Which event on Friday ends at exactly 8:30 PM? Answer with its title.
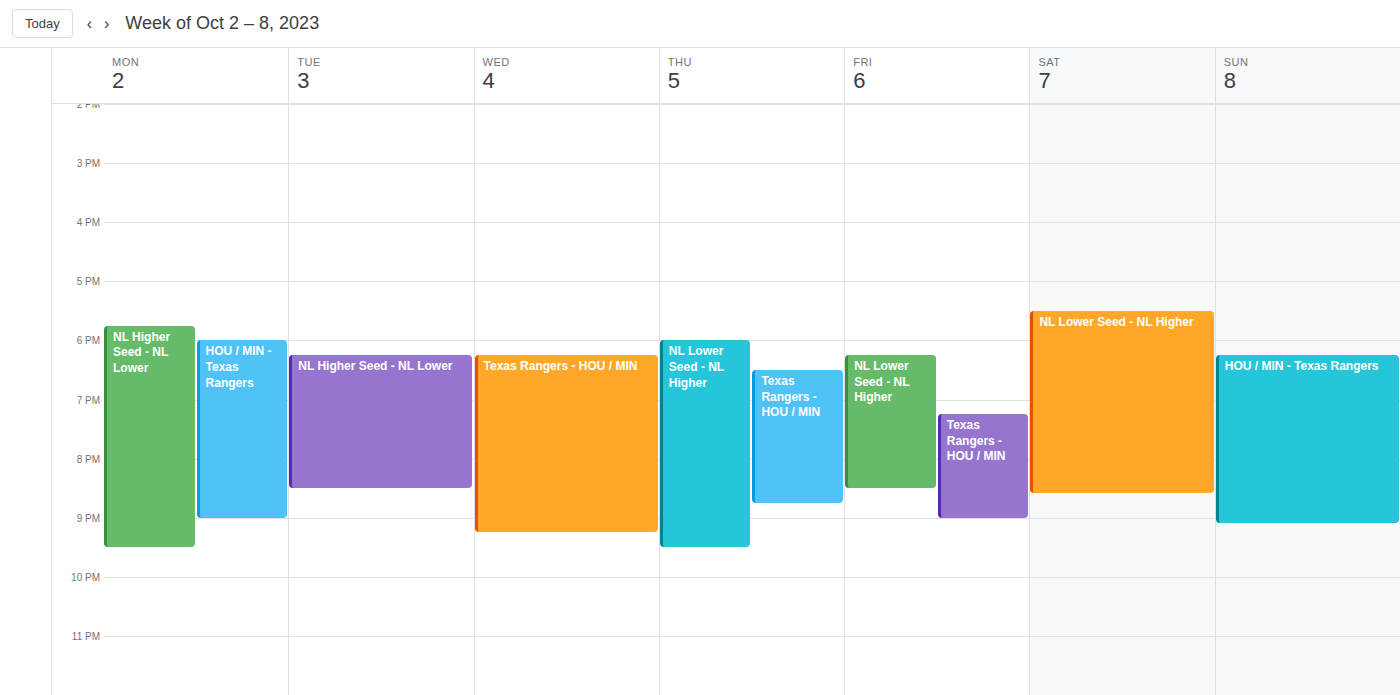
"NL Lower Seed - NL Higher"